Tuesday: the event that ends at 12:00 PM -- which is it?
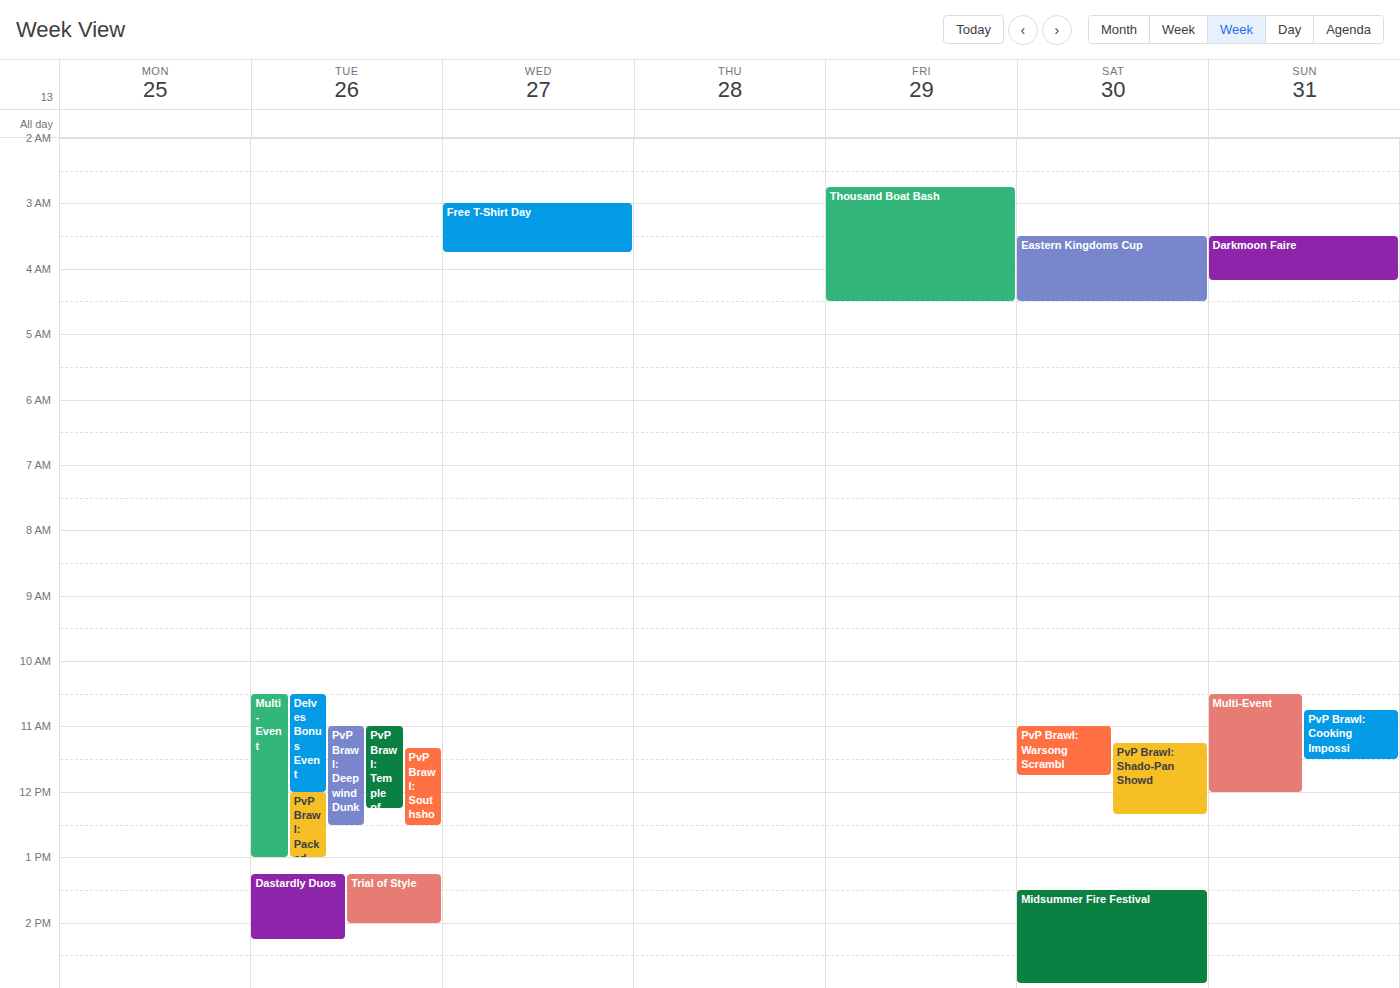
"Delves Bonus Event"